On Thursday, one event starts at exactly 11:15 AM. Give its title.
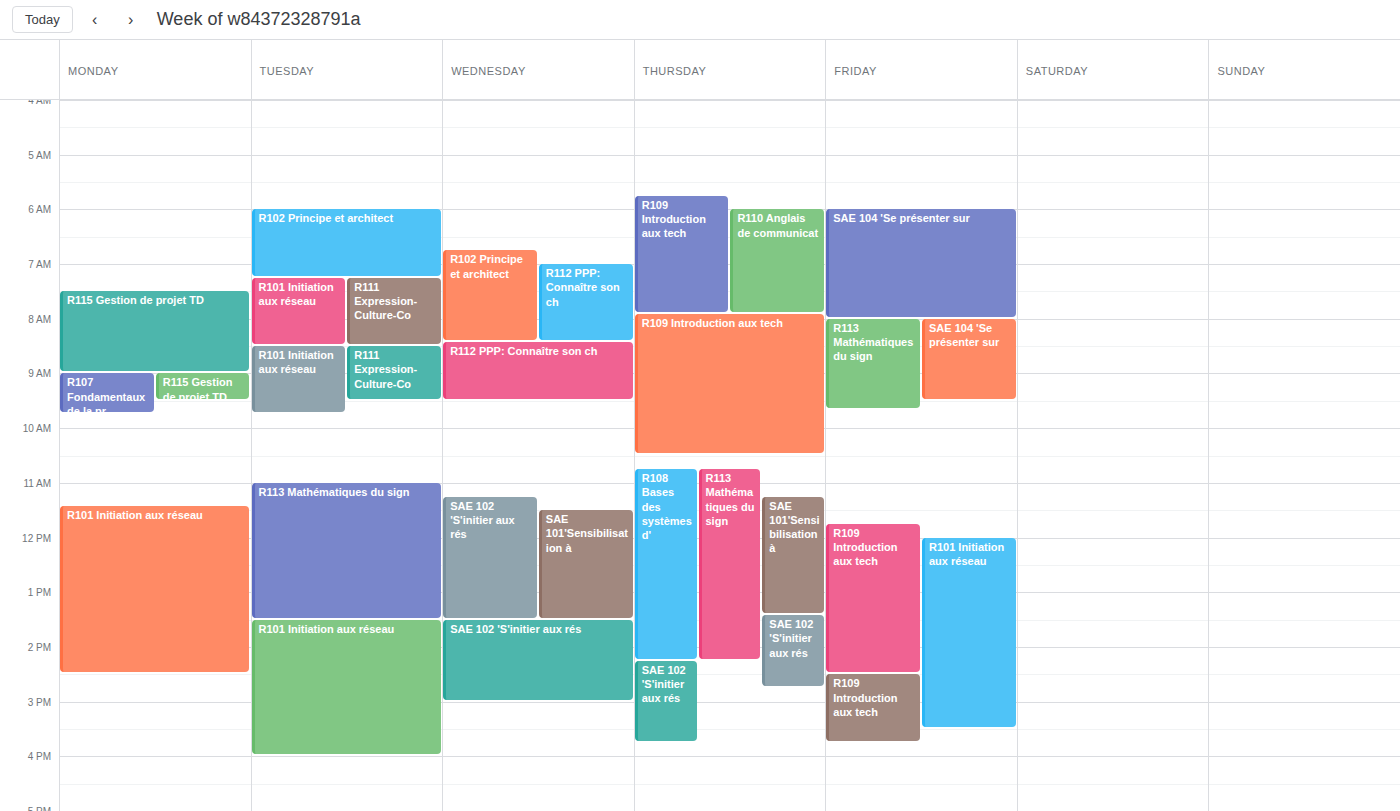
"SAE 101'Sensibilisation à"